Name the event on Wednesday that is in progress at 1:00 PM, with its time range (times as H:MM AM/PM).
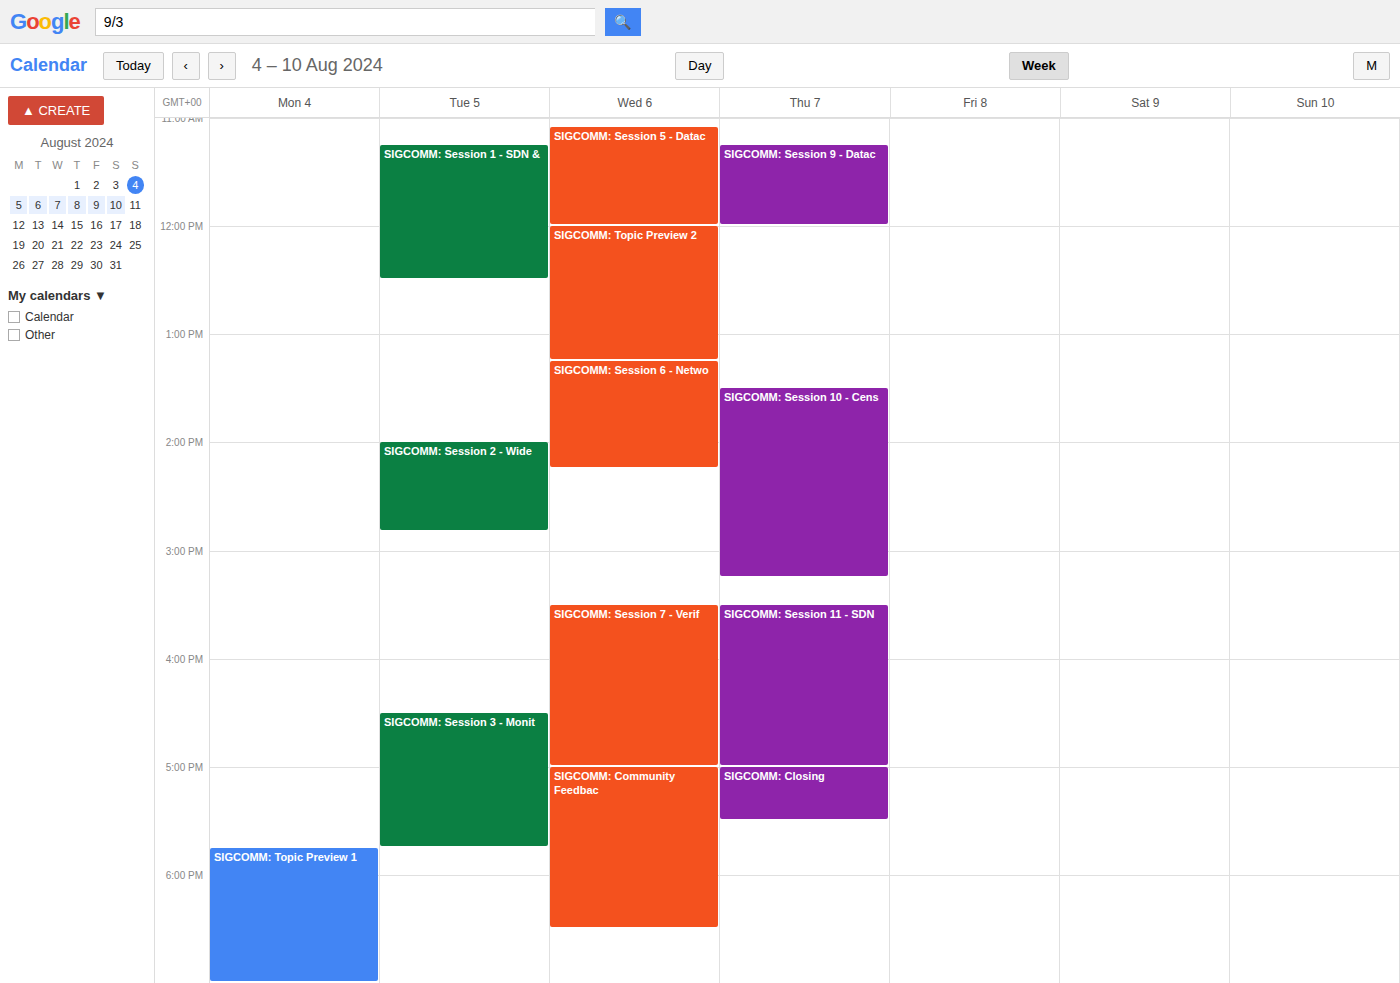
"SIGCOMM: Topic Preview 2", 12:00 PM to 1:15 PM